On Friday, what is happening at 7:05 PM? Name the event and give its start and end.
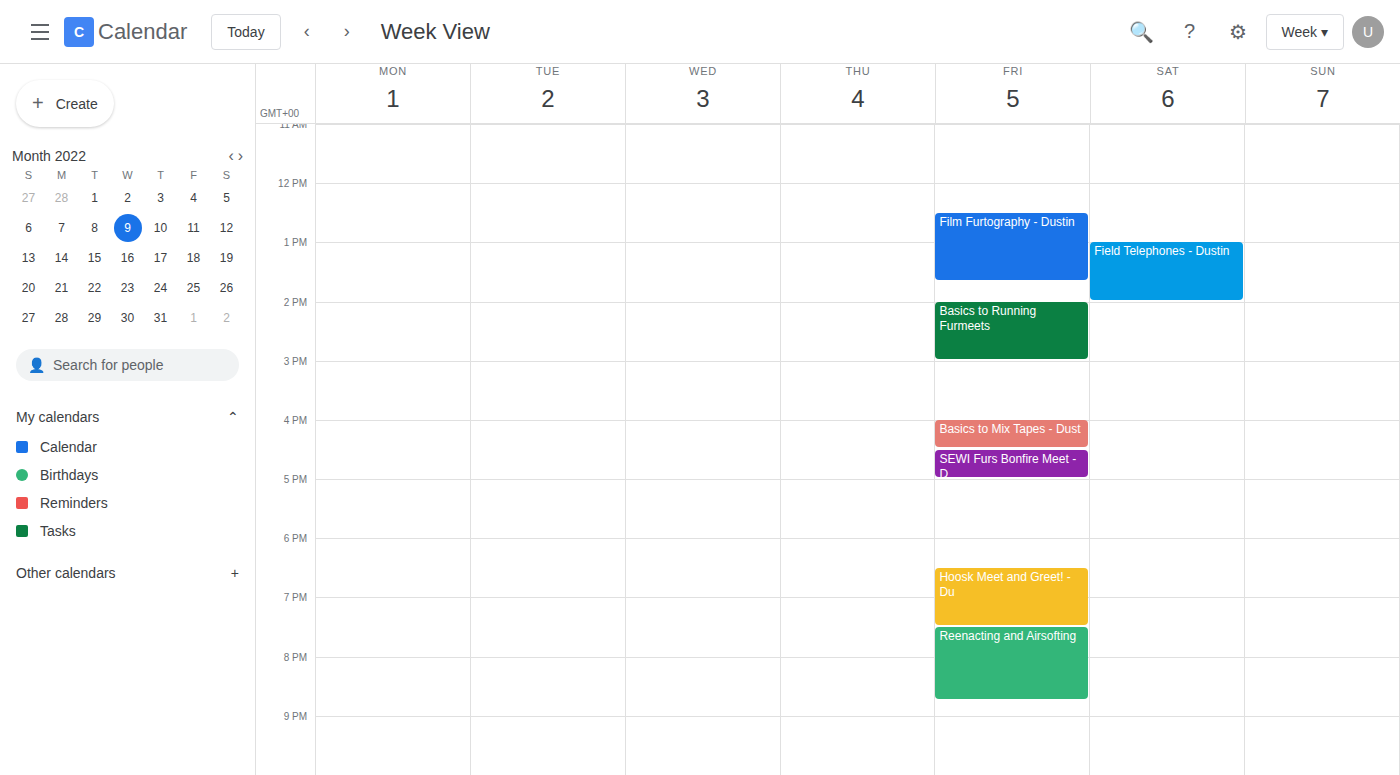
"Hoosk Meet and Greet! - Du", 6:30 PM to 7:30 PM